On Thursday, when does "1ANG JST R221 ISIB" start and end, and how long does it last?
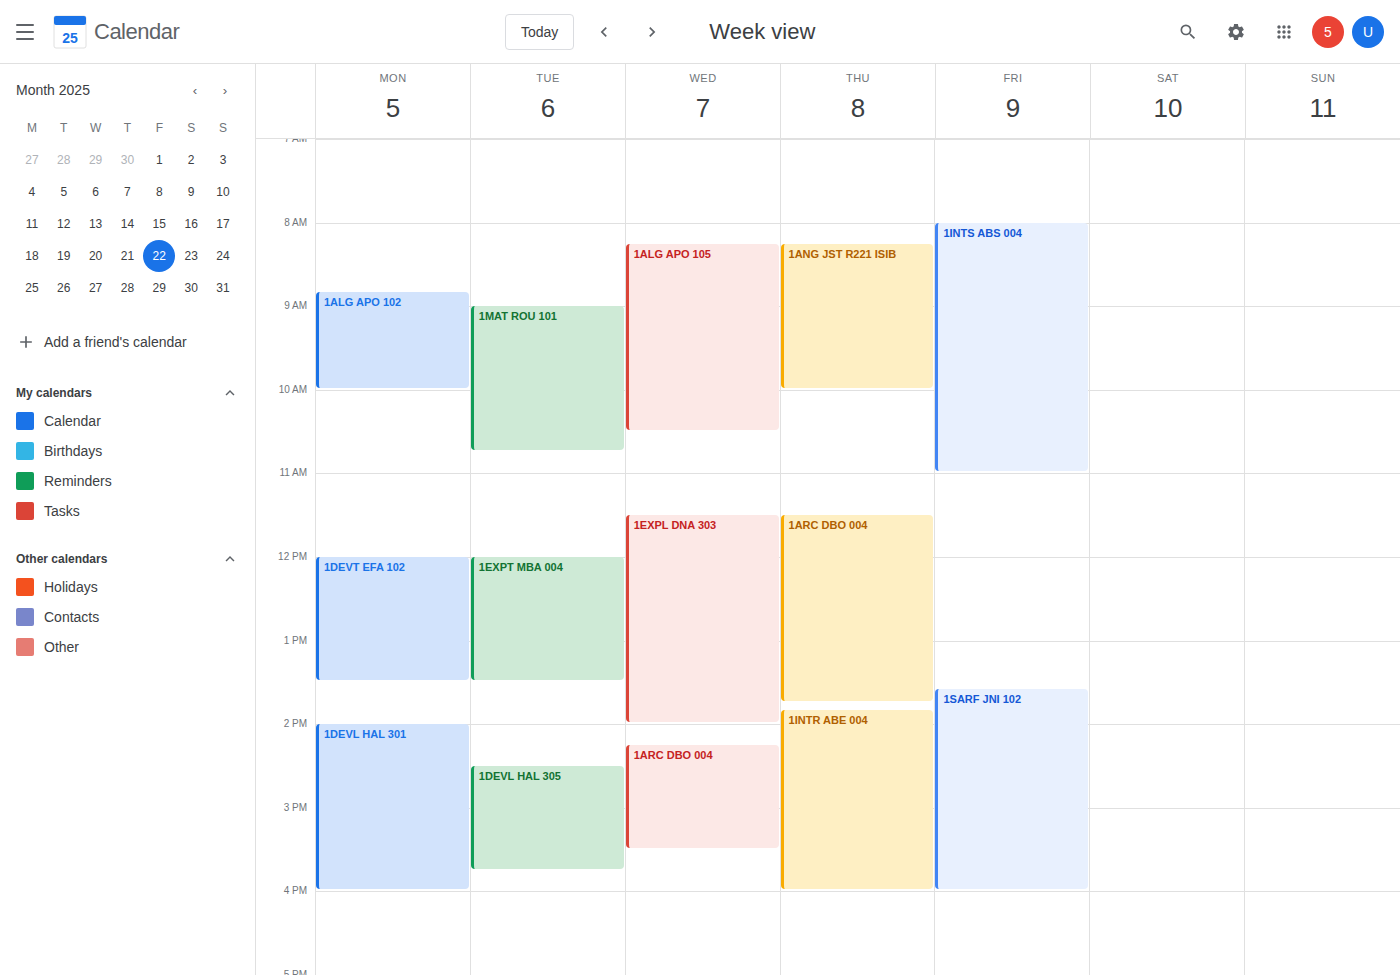
8:15 AM to 10:00 AM, 1 hour 45 minutes